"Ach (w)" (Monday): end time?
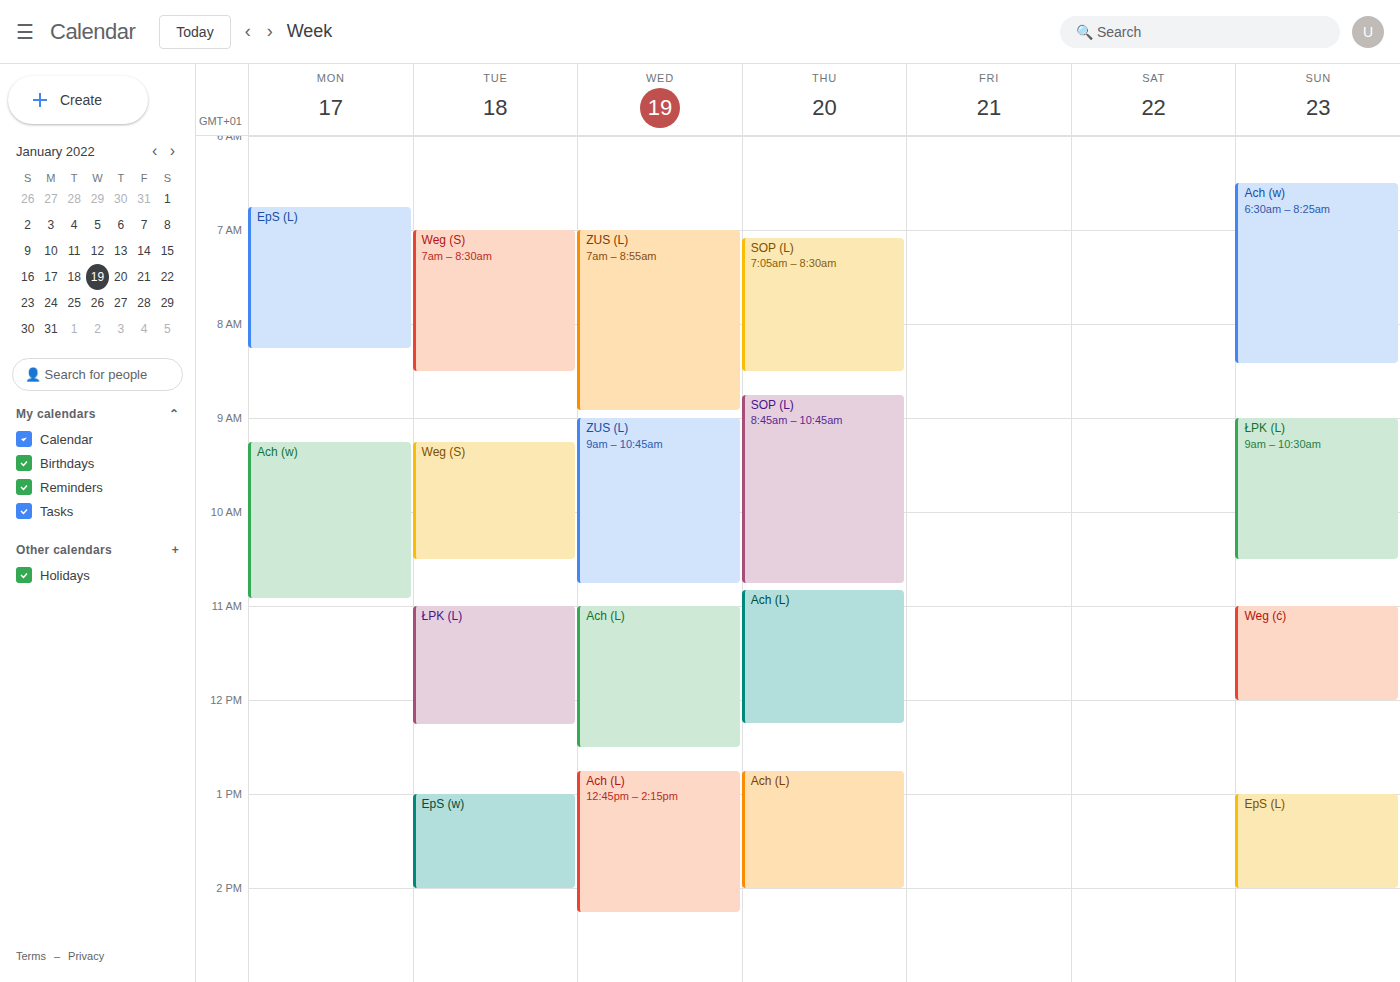
10:55 AM